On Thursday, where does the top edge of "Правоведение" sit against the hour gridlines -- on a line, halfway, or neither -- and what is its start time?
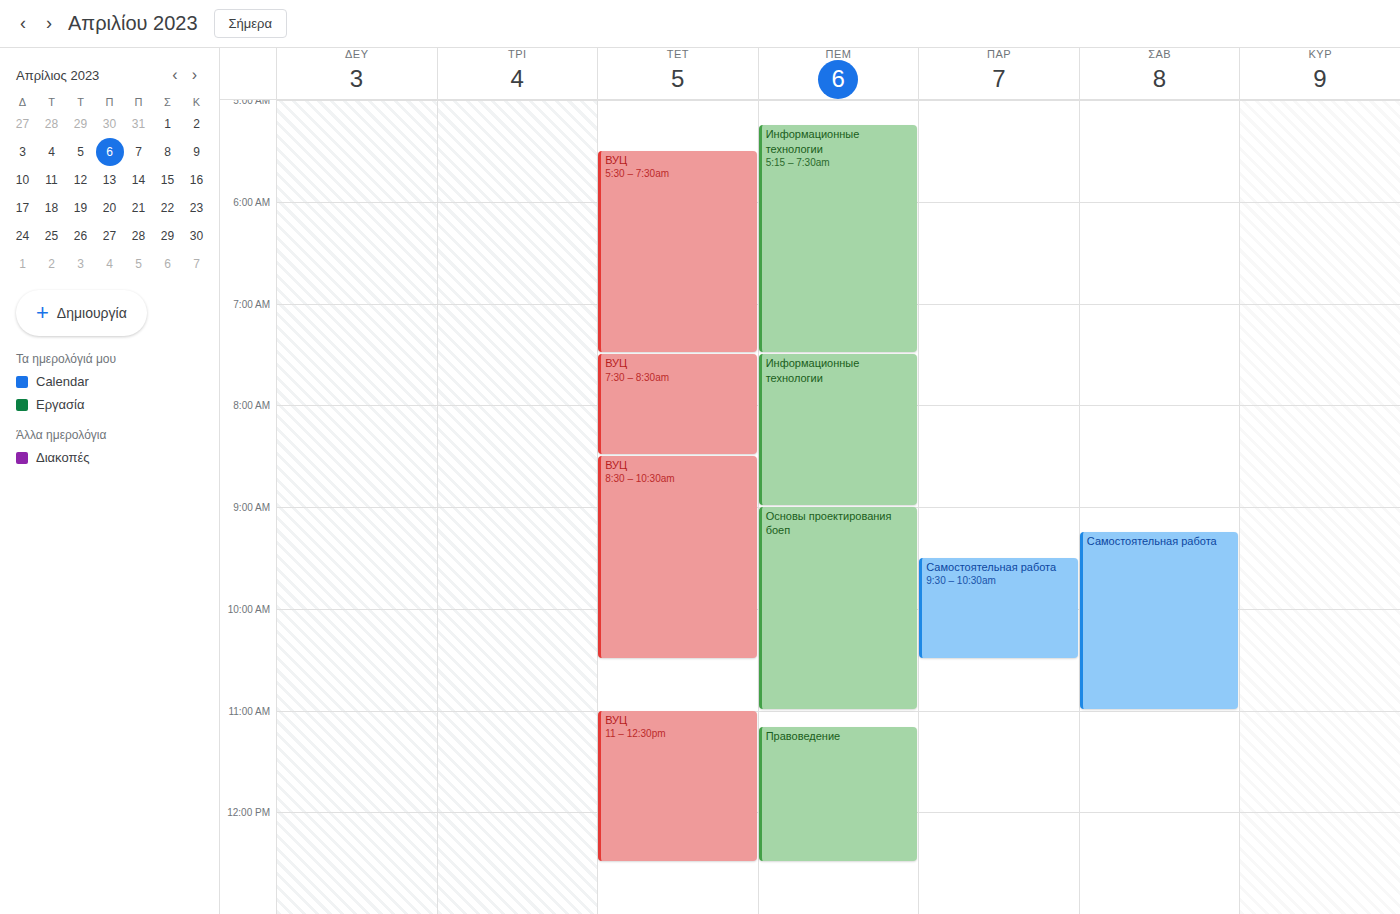
11:10 -- neither: 10 minutes below the 11:00 line and 50 minutes above the 12:00 line.